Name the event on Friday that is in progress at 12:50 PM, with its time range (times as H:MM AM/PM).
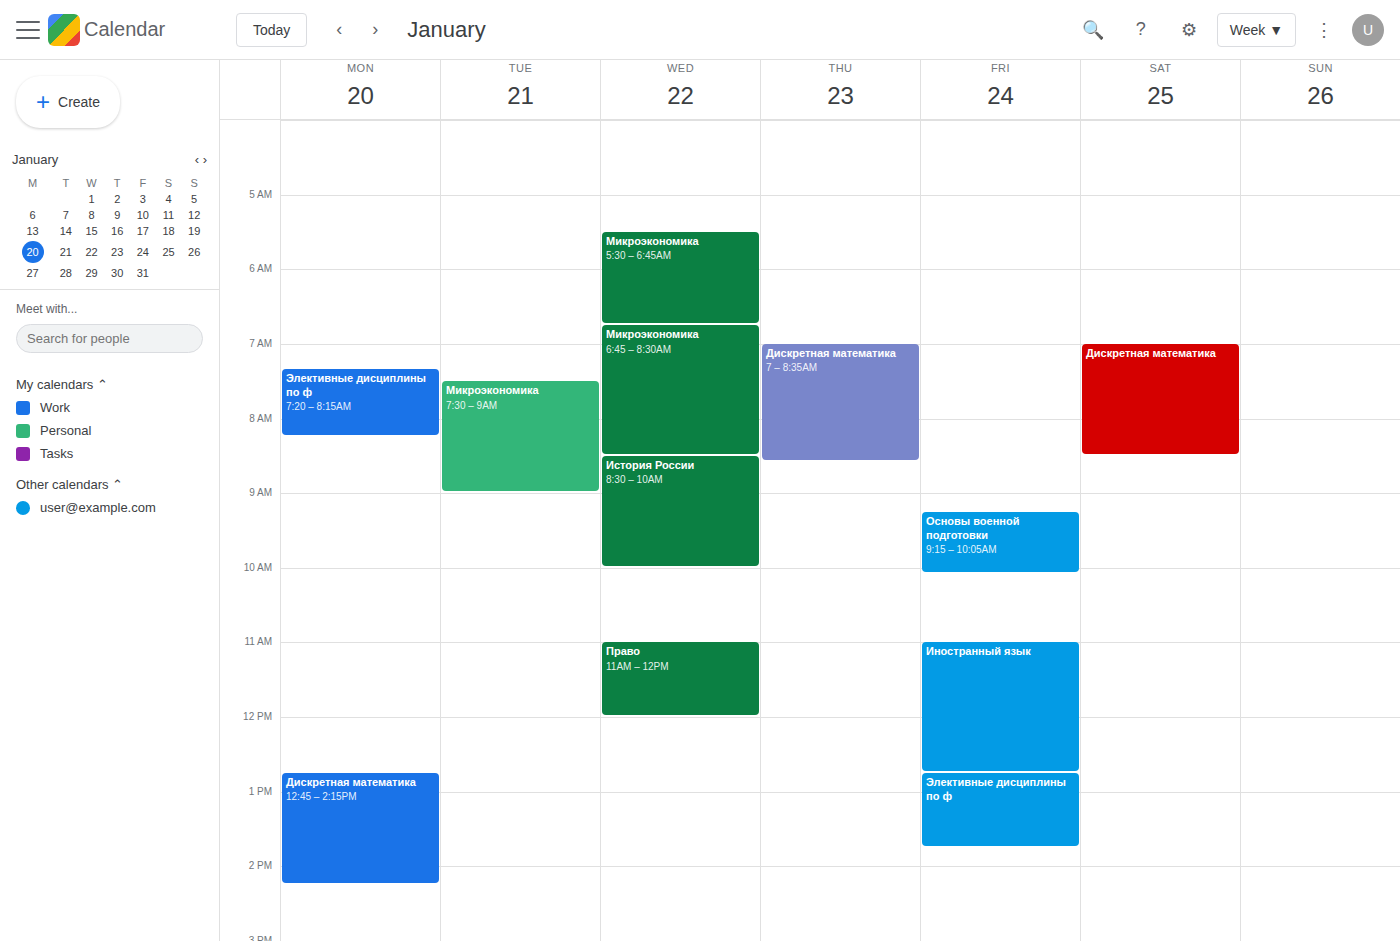
"Элективные дисциплины по ф", 12:45 PM to 1:45 PM